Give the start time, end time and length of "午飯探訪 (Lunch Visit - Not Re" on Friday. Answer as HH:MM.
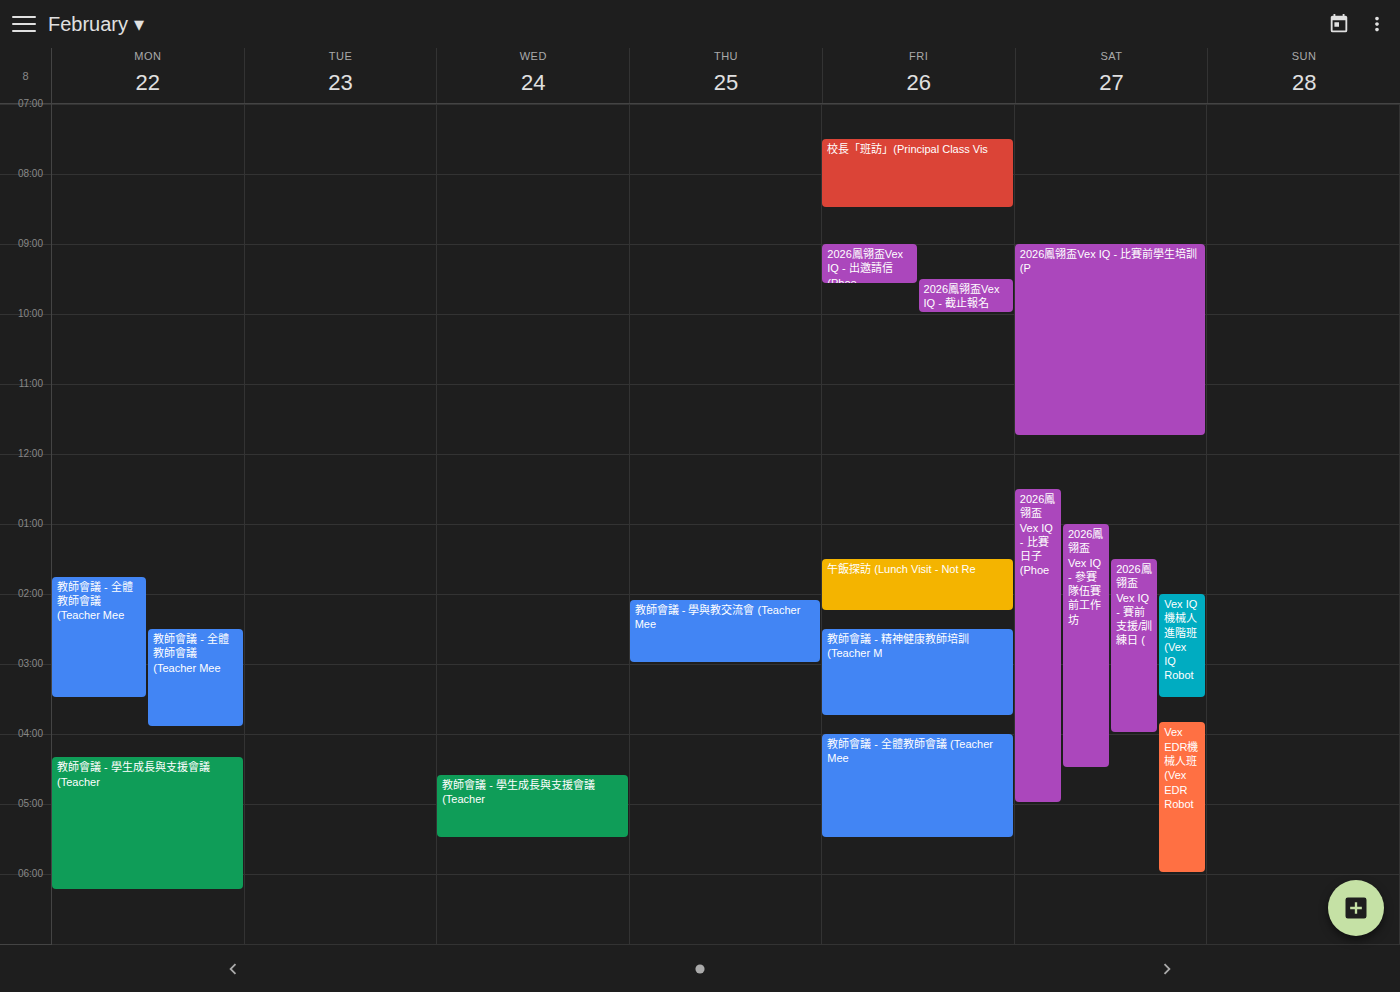
13:30 to 14:15, 45 minutes